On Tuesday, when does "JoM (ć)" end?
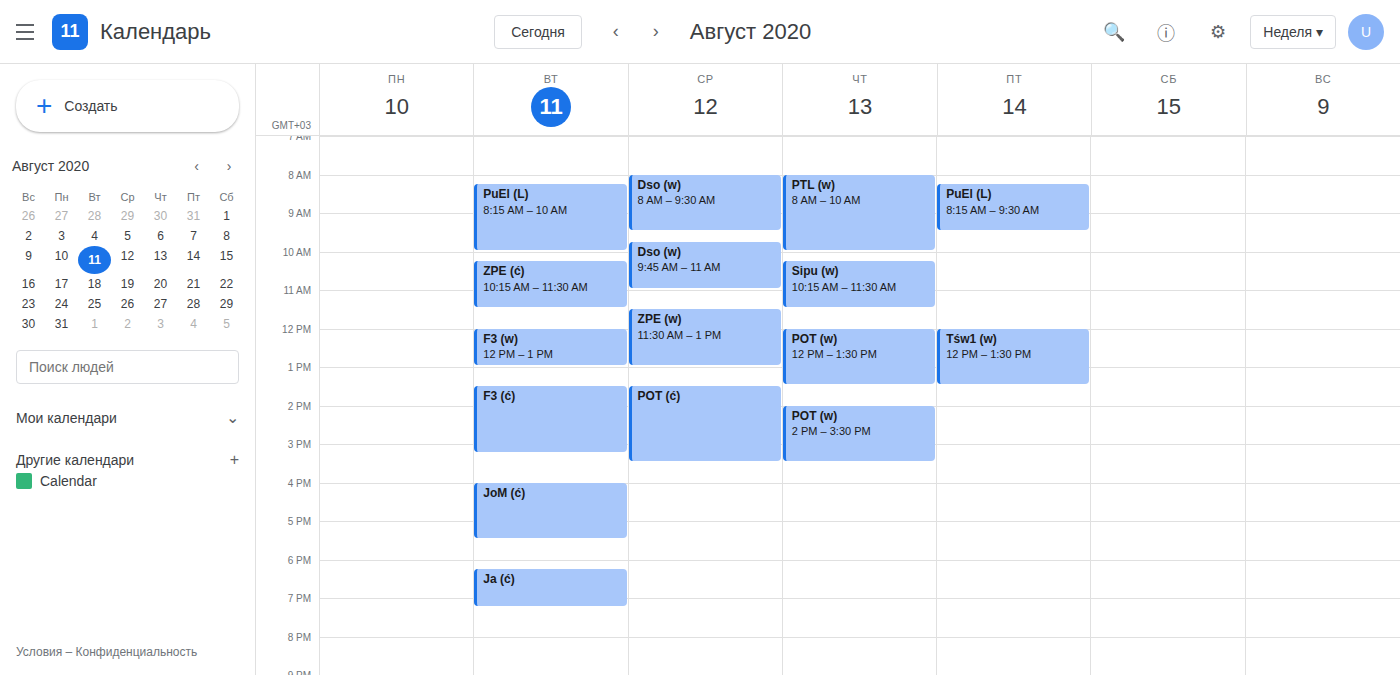
5:30 PM